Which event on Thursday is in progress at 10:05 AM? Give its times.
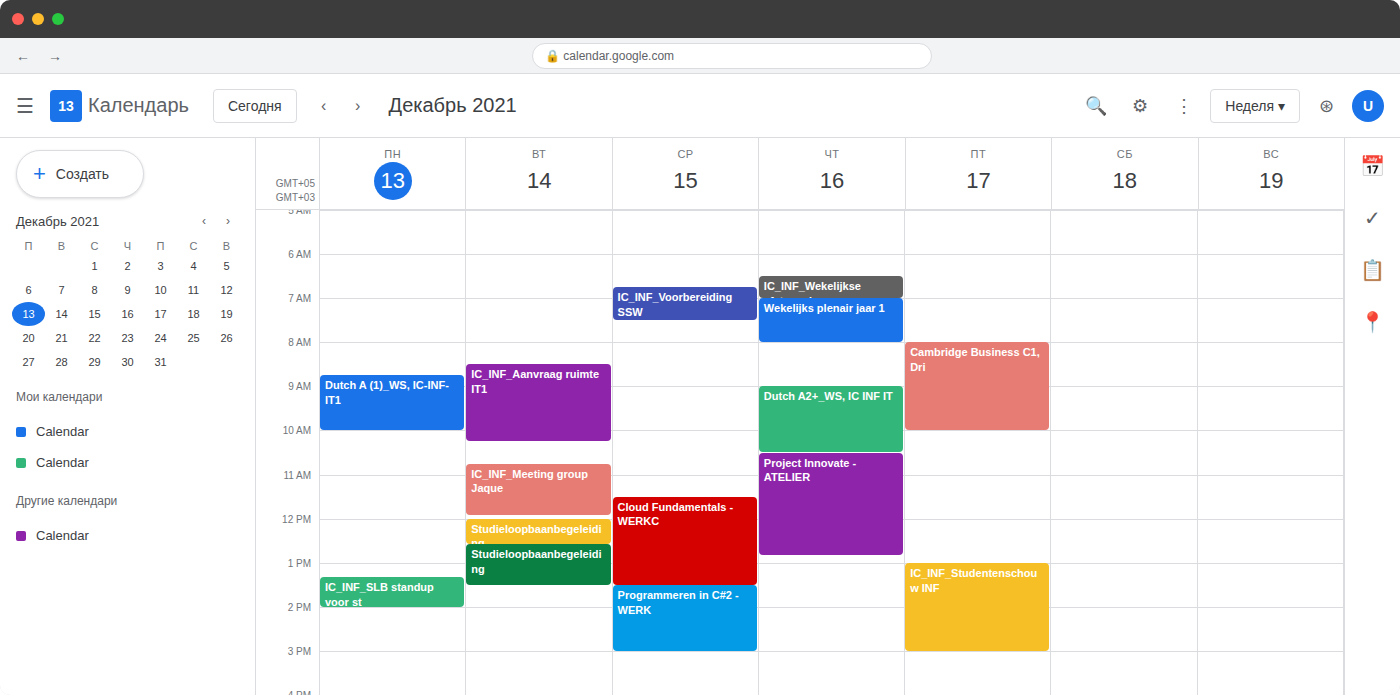
"Dutch A2+_WS, IC INF IT", 9:00 AM to 10:30 AM